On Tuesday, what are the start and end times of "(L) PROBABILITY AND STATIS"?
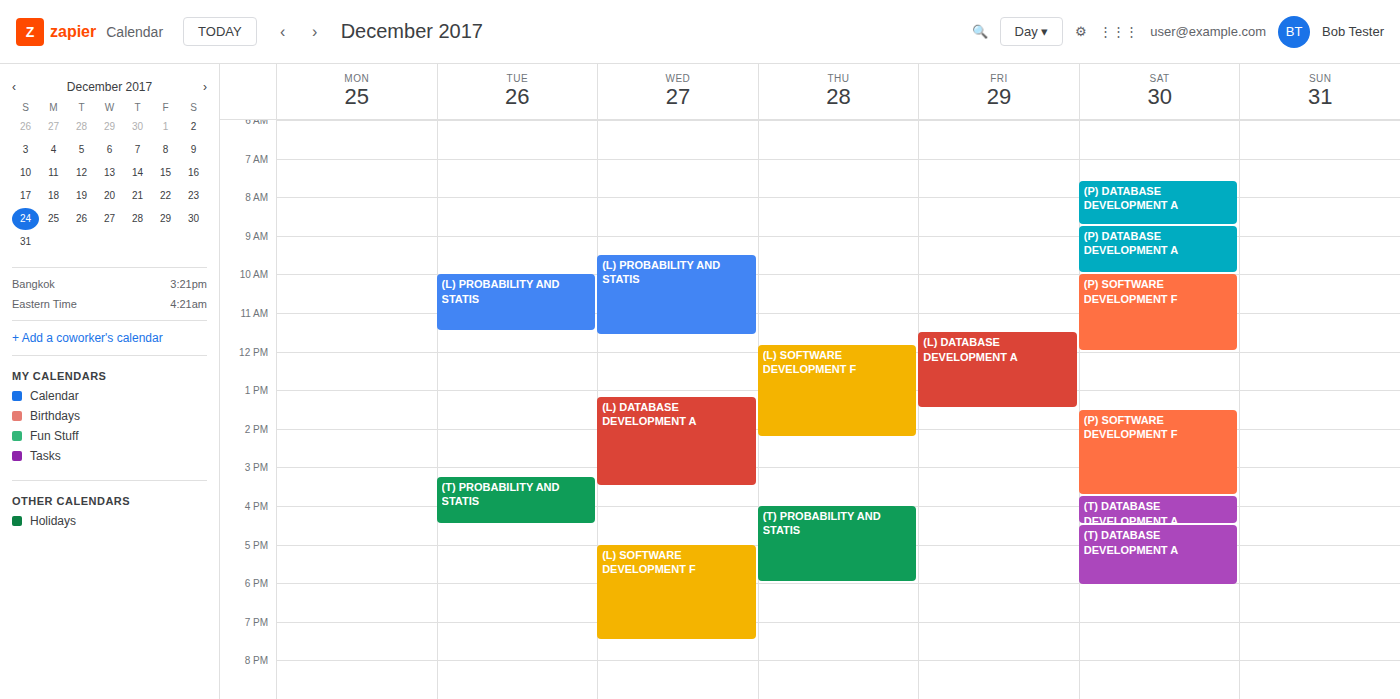
10:00 AM to 11:30 AM